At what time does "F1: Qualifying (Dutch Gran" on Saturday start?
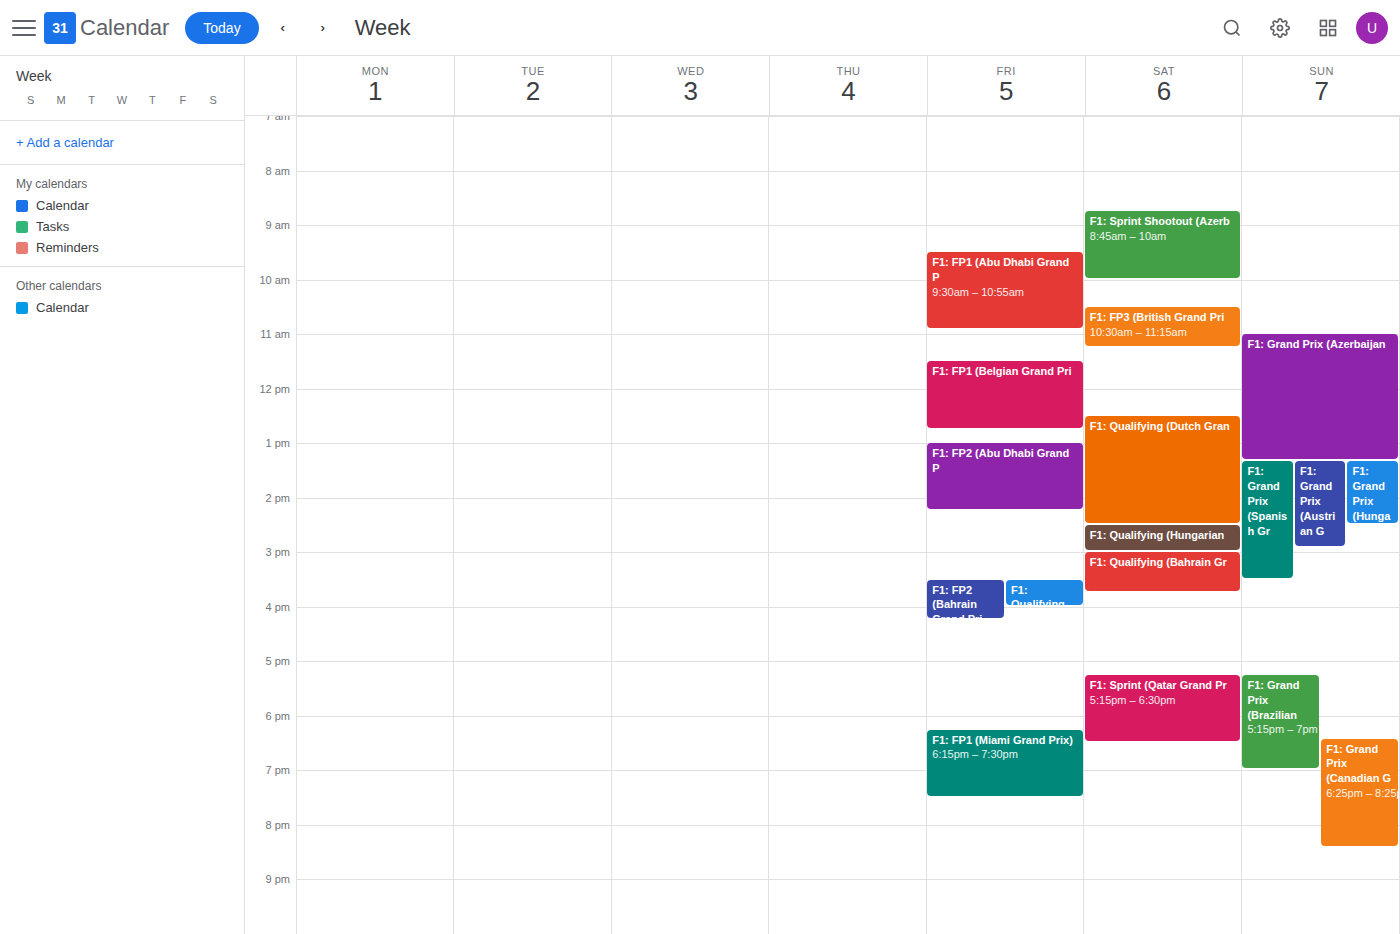
12:30 PM